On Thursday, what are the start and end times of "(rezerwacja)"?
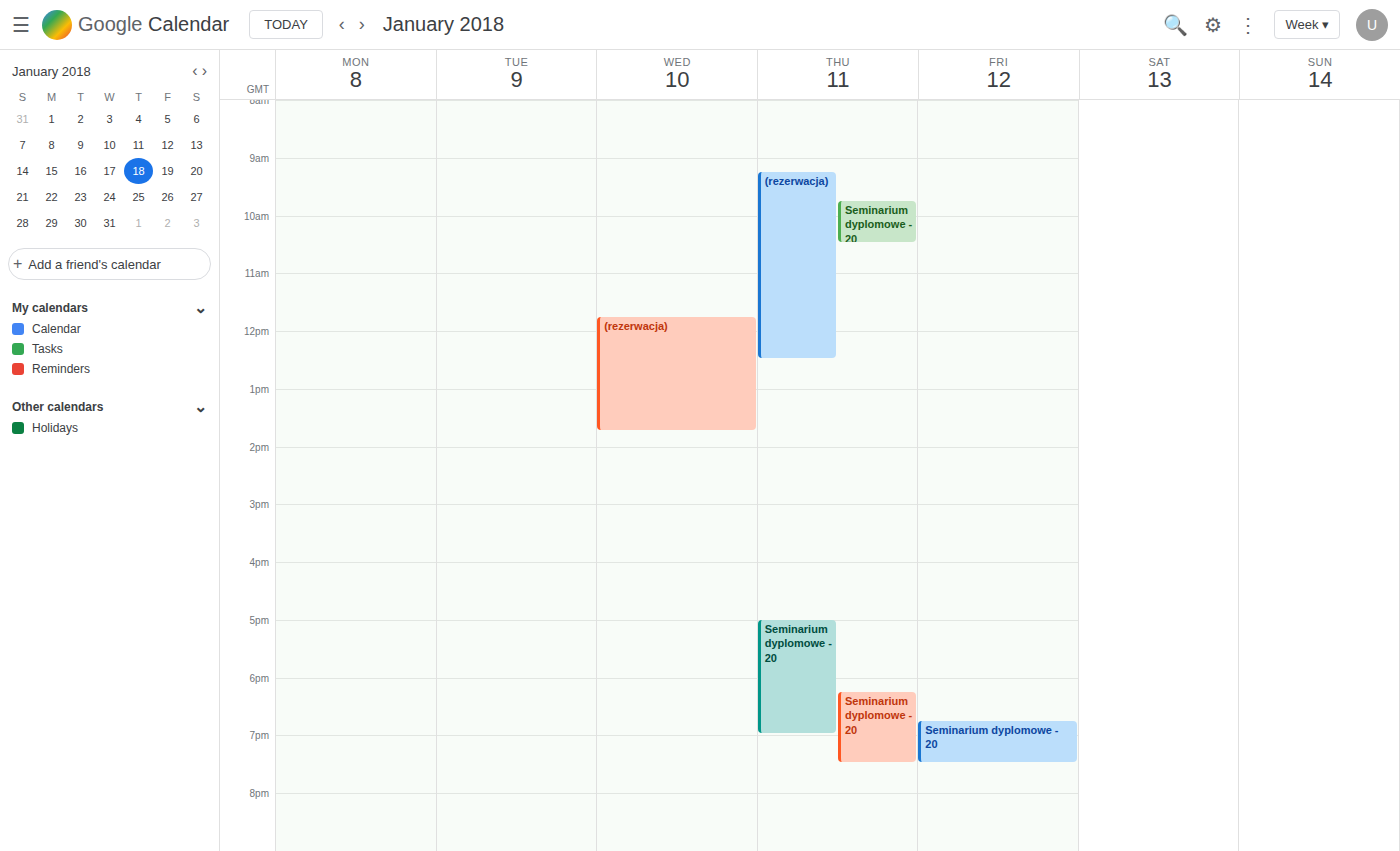
9:15 AM to 12:30 PM